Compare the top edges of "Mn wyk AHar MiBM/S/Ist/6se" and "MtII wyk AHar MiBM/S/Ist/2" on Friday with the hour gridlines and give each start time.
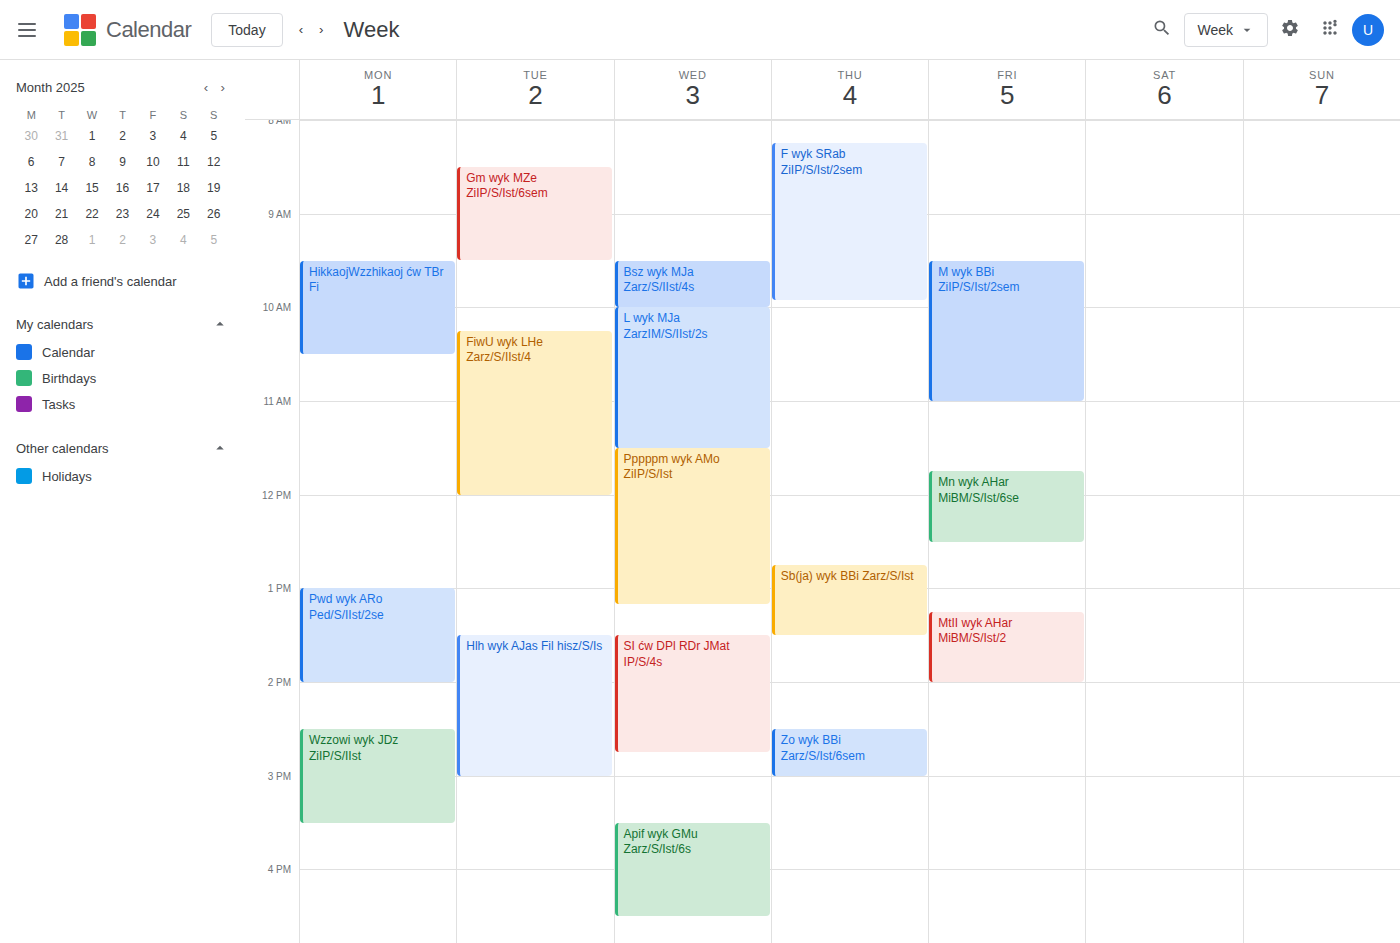
"Mn wyk AHar MiBM/S/Ist/6se": 11:45 AM, neither: three quarters of the way from the 11 AM line to the 12 PM line. "MtII wyk AHar MiBM/S/Ist/2": 1:15 PM, neither: a quarter of the way from the 1 PM line to the 2 PM line.